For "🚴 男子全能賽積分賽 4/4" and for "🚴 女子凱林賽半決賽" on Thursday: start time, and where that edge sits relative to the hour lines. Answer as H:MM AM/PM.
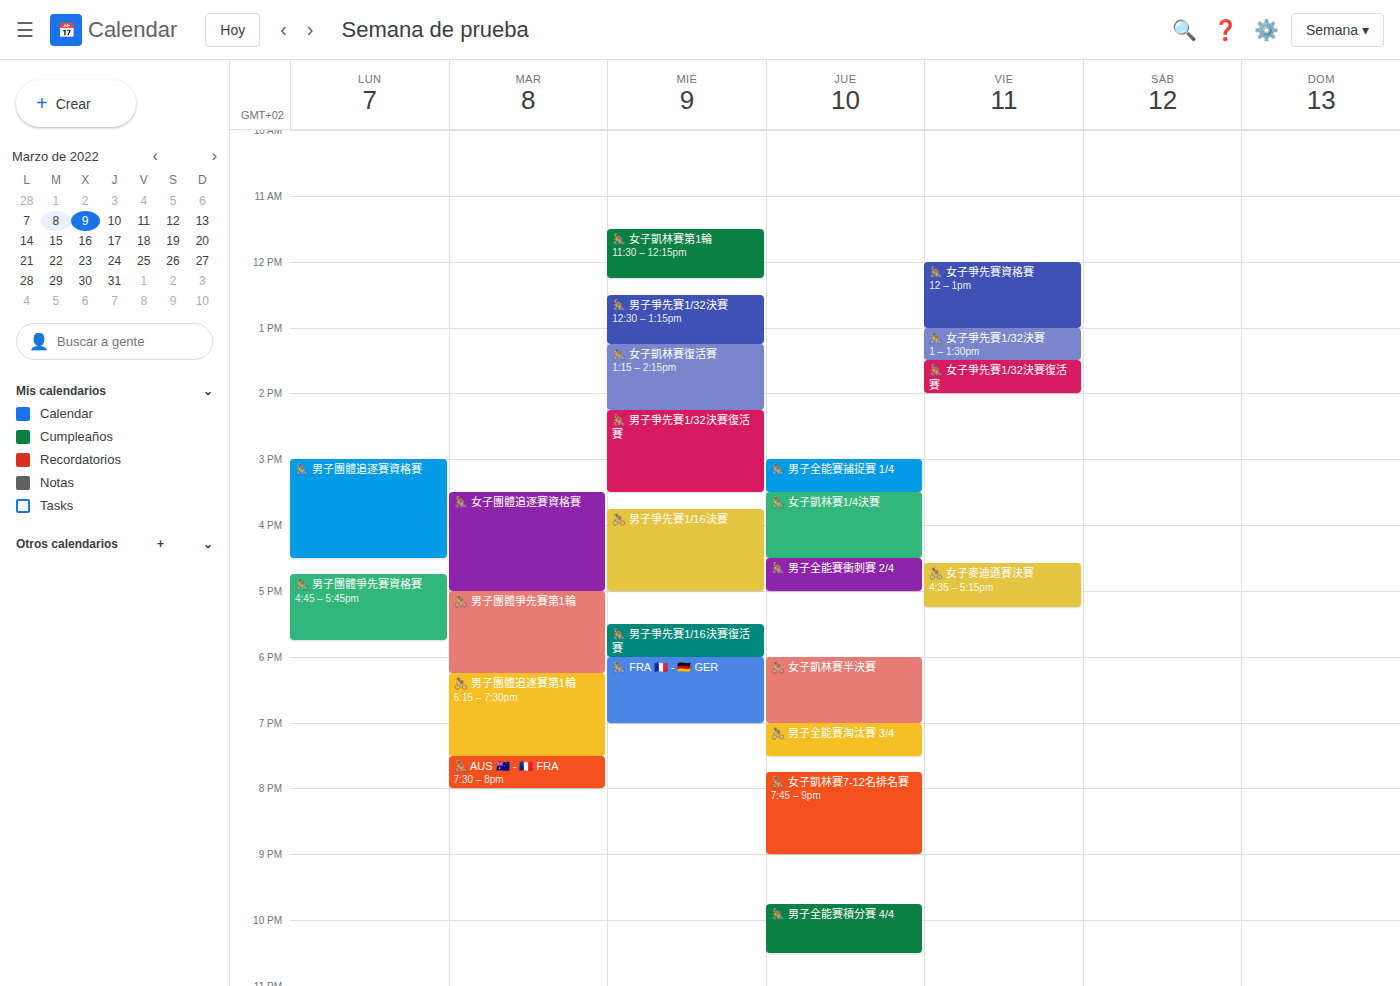
"🚴 男子全能賽積分賽 4/4": 9:45 PM, neither: three quarters of the way from the 9 PM line to the 10 PM line. "🚴 女子凱林賽半決賽": 6:00 PM, exactly on the 6 PM line.